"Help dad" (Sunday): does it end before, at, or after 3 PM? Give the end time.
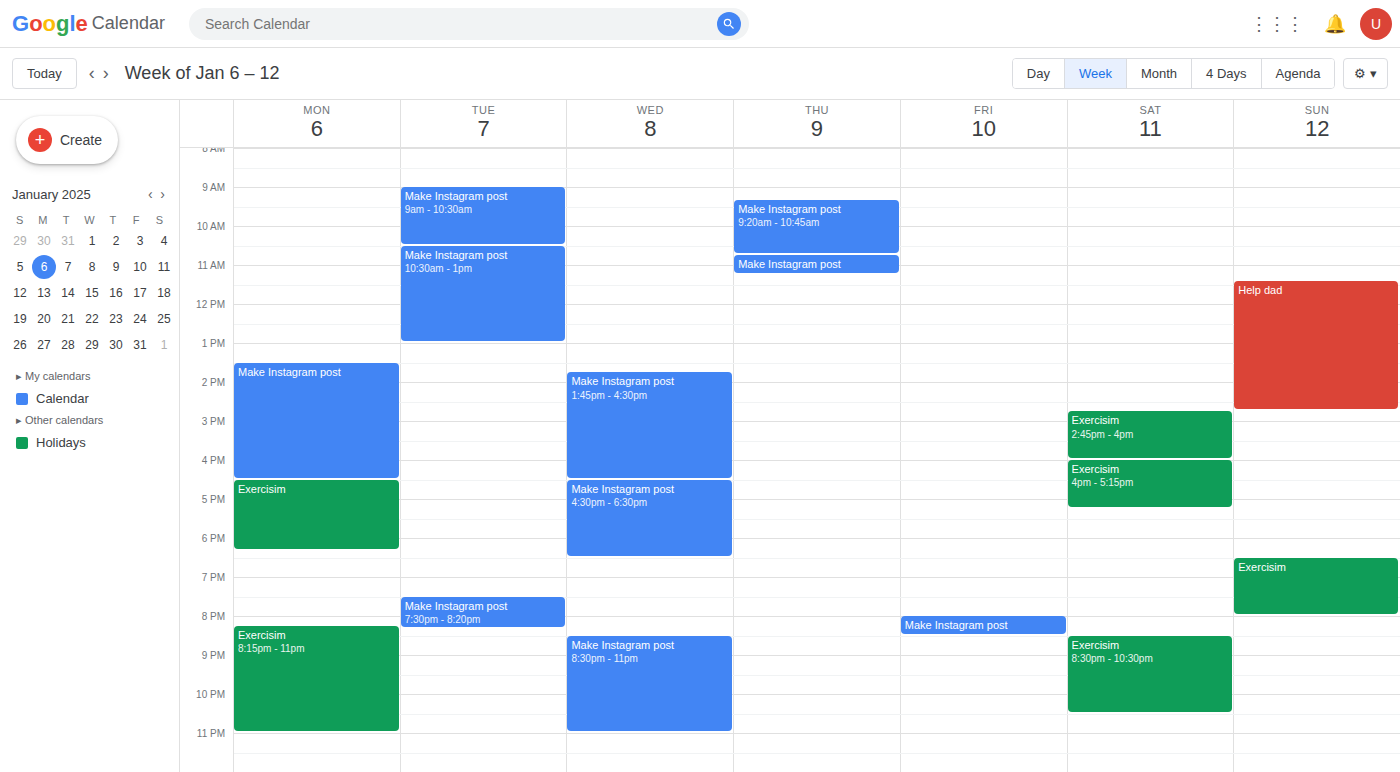
2:45 PM -- before 3 PM, 15 minutes above the 3 PM line.